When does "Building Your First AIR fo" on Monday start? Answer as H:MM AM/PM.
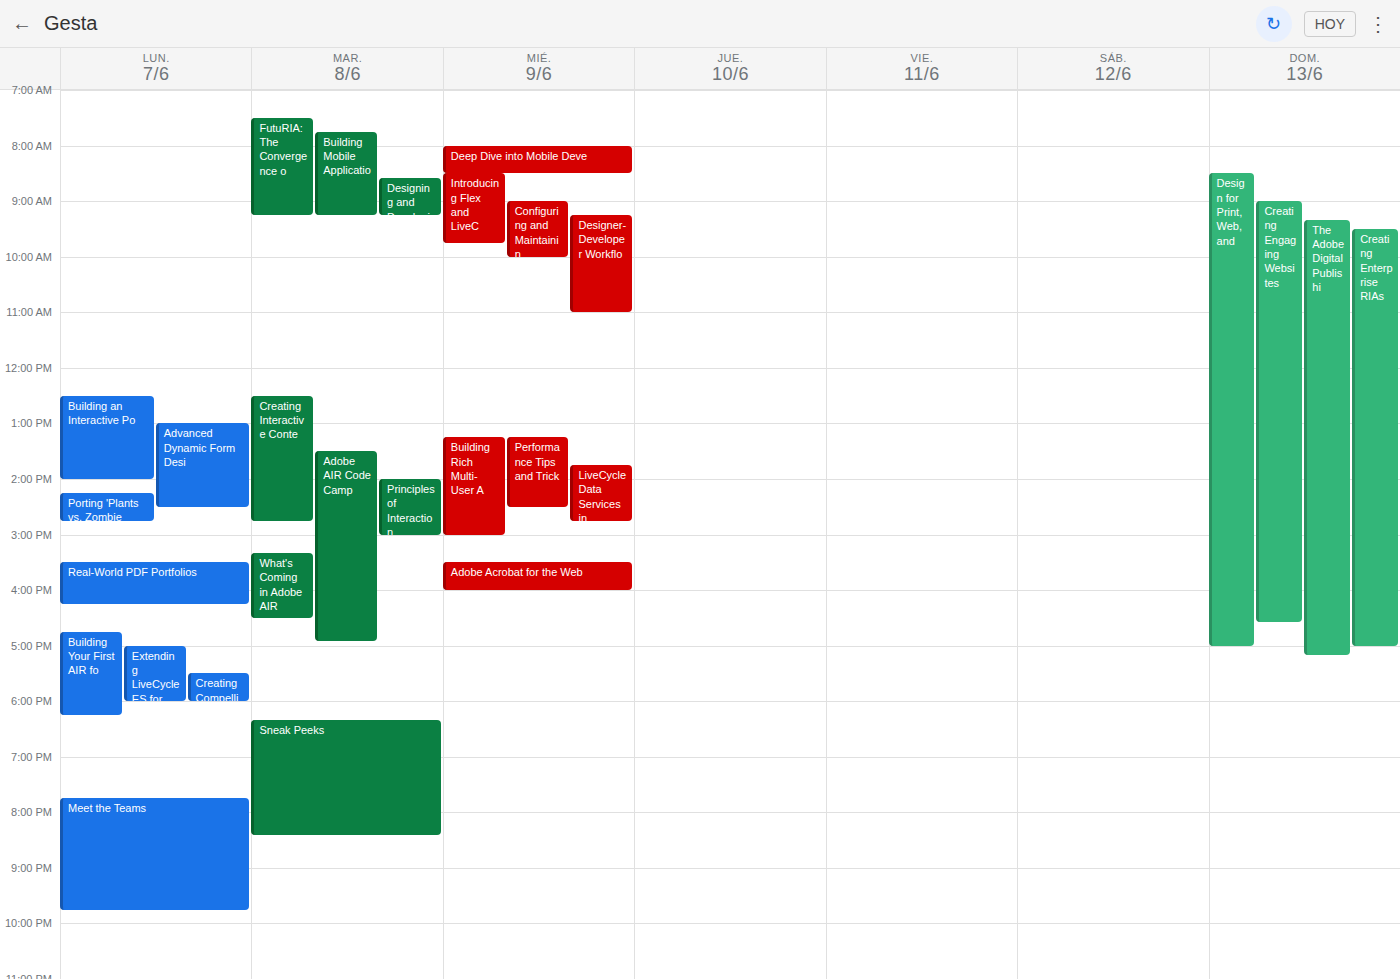
4:45 PM